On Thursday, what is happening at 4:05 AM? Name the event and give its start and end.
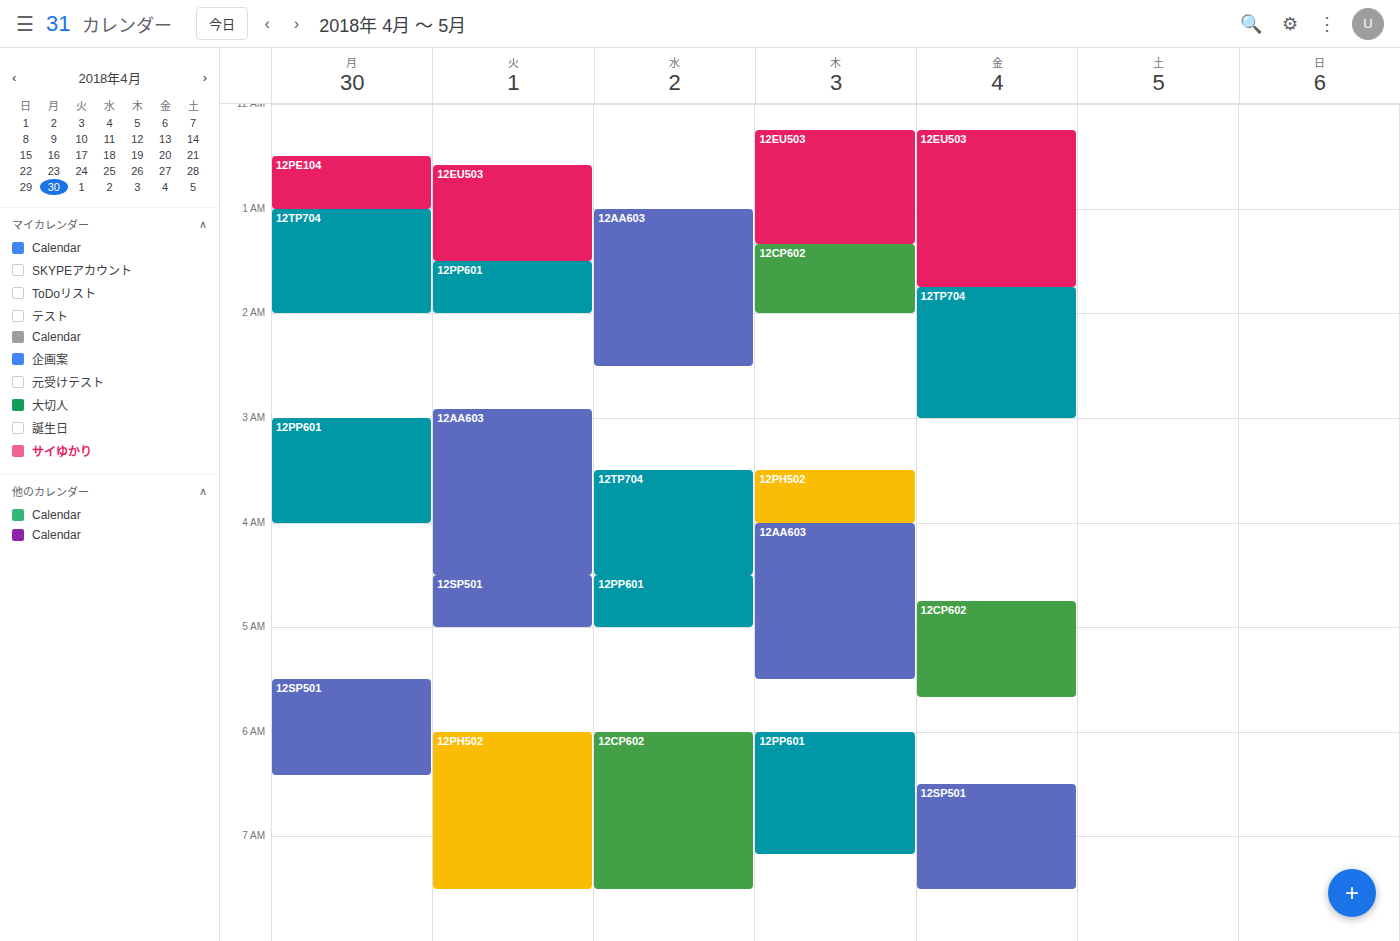
"12AA603", 4:00 AM to 5:30 AM